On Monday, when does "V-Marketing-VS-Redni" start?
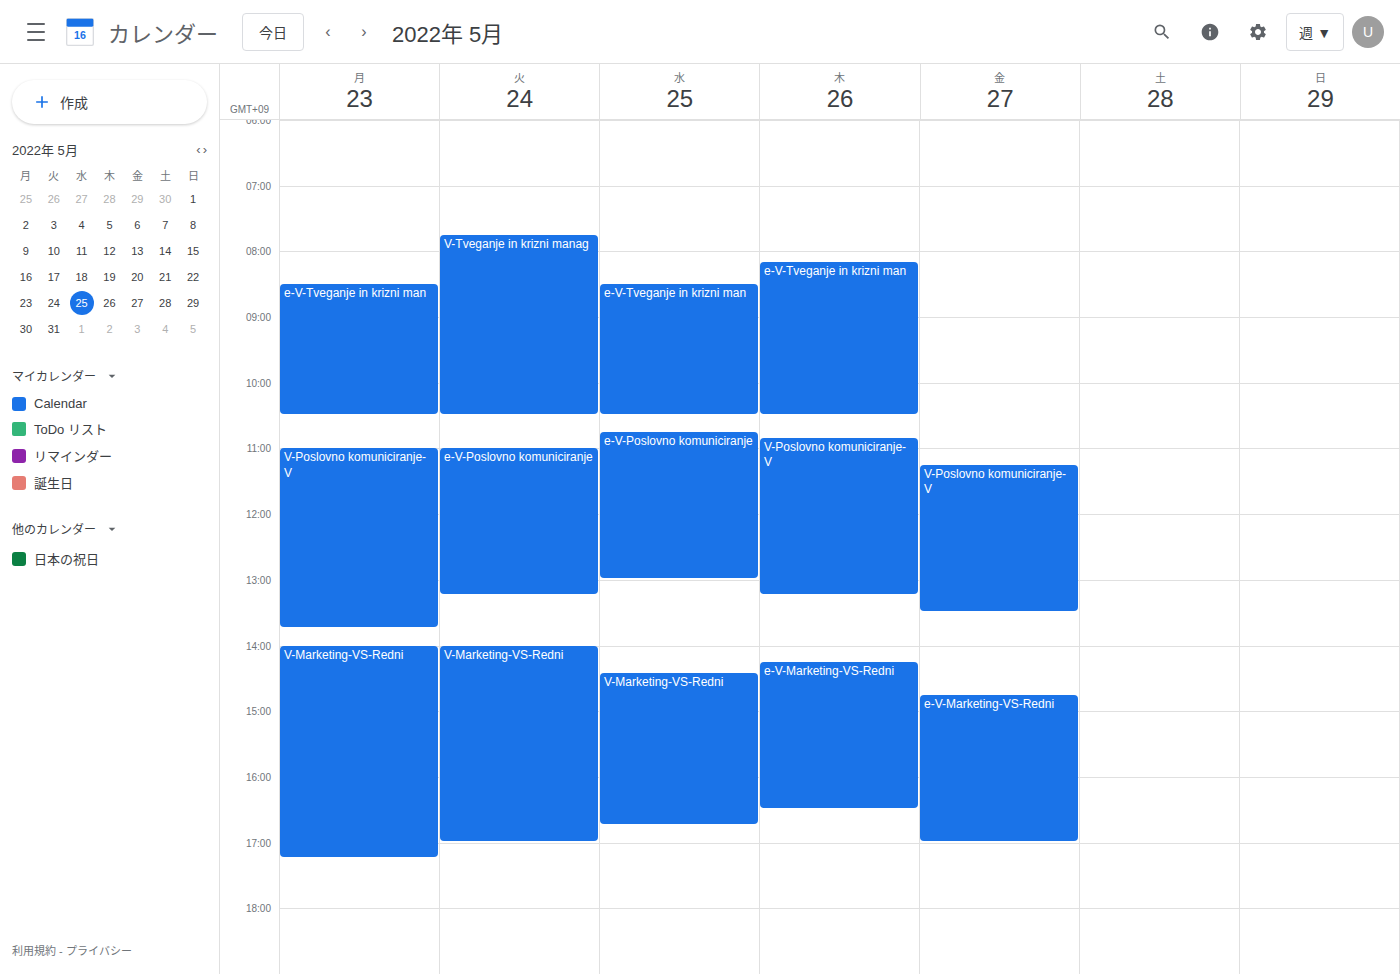
2:00 PM